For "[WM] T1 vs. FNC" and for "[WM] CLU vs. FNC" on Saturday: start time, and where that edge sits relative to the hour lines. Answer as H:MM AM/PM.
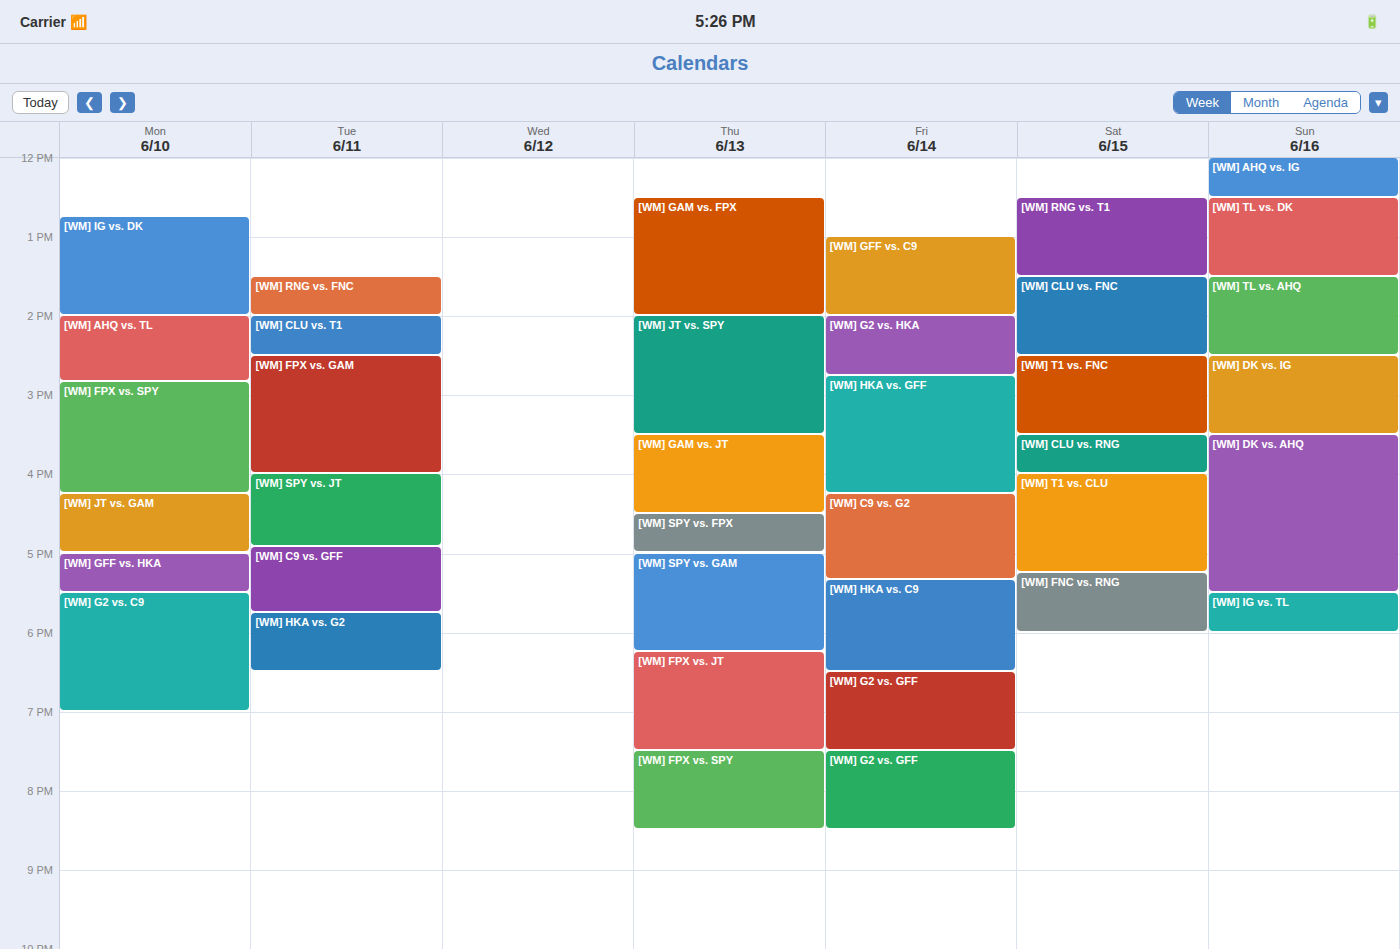
"[WM] T1 vs. FNC": 2:30 PM, halfway between the 2 PM and 3 PM lines. "[WM] CLU vs. FNC": 1:30 PM, halfway between the 1 PM and 2 PM lines.